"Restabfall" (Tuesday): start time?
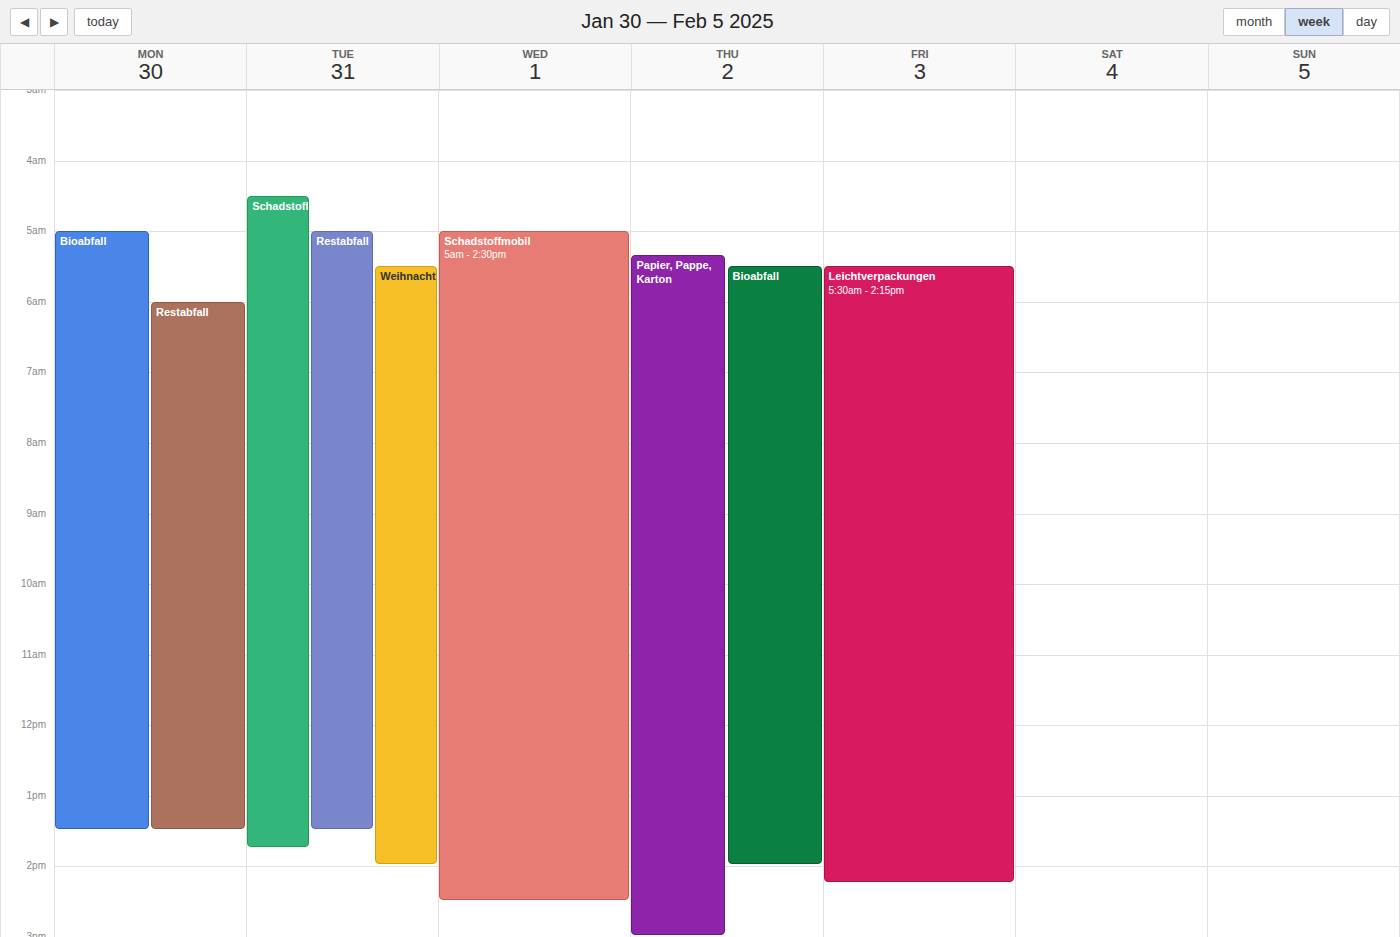
05:00